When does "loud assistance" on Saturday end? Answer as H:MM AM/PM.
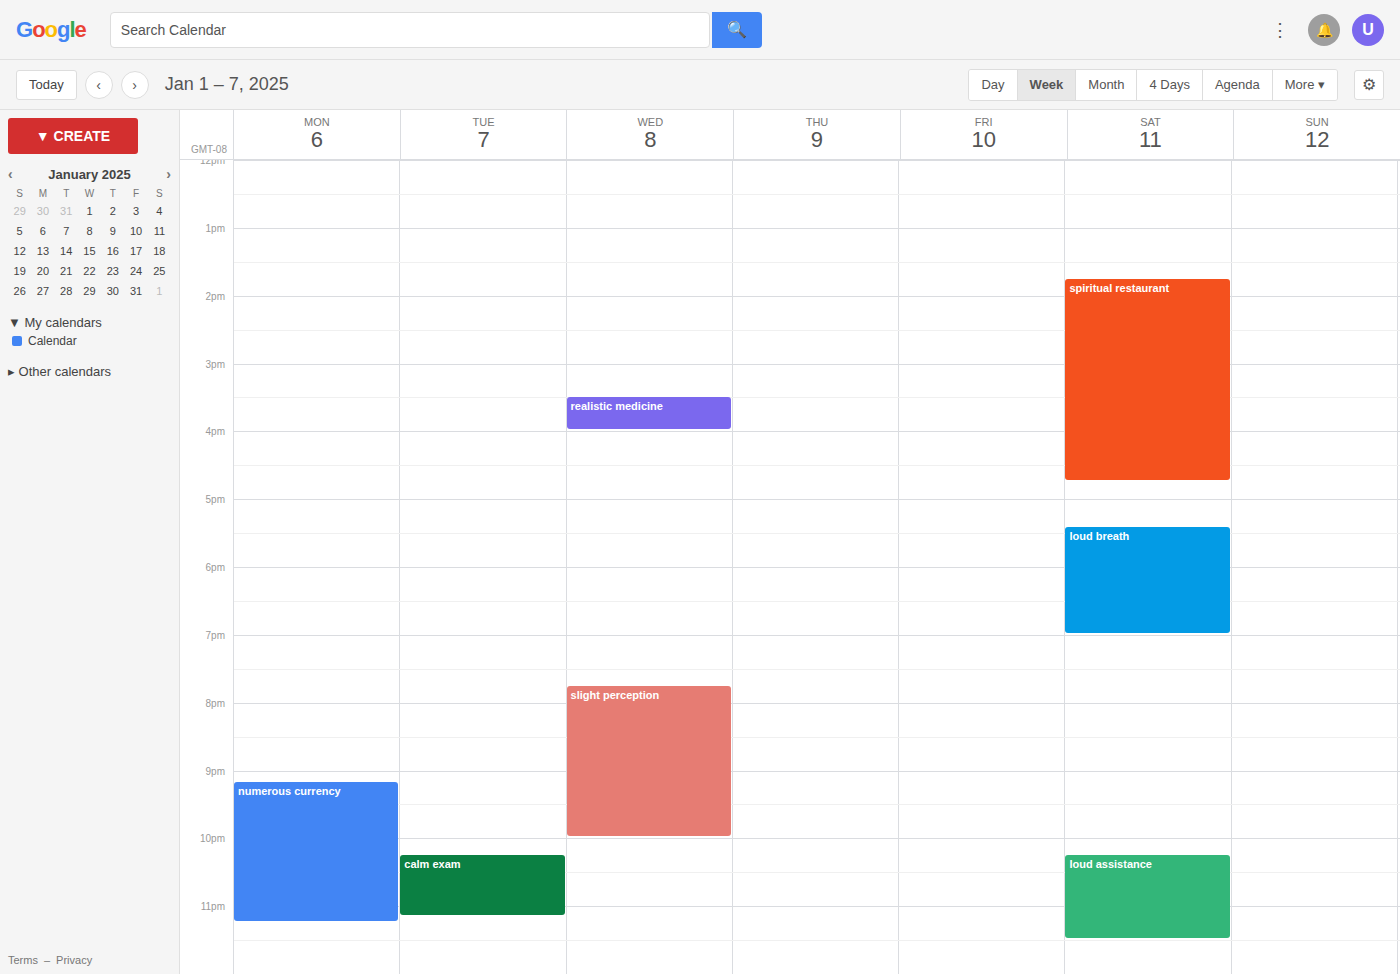
11:30 PM